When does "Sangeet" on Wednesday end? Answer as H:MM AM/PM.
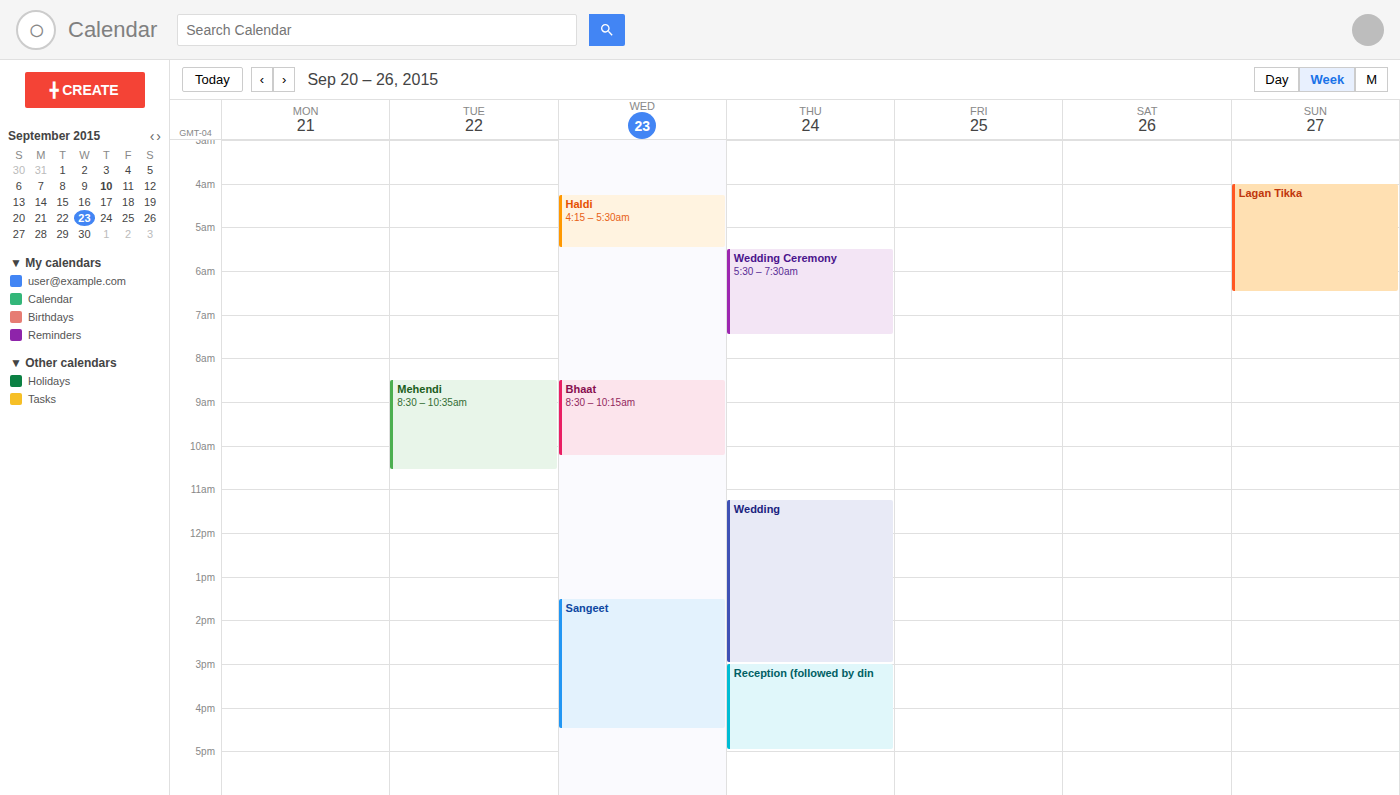
4:30 PM